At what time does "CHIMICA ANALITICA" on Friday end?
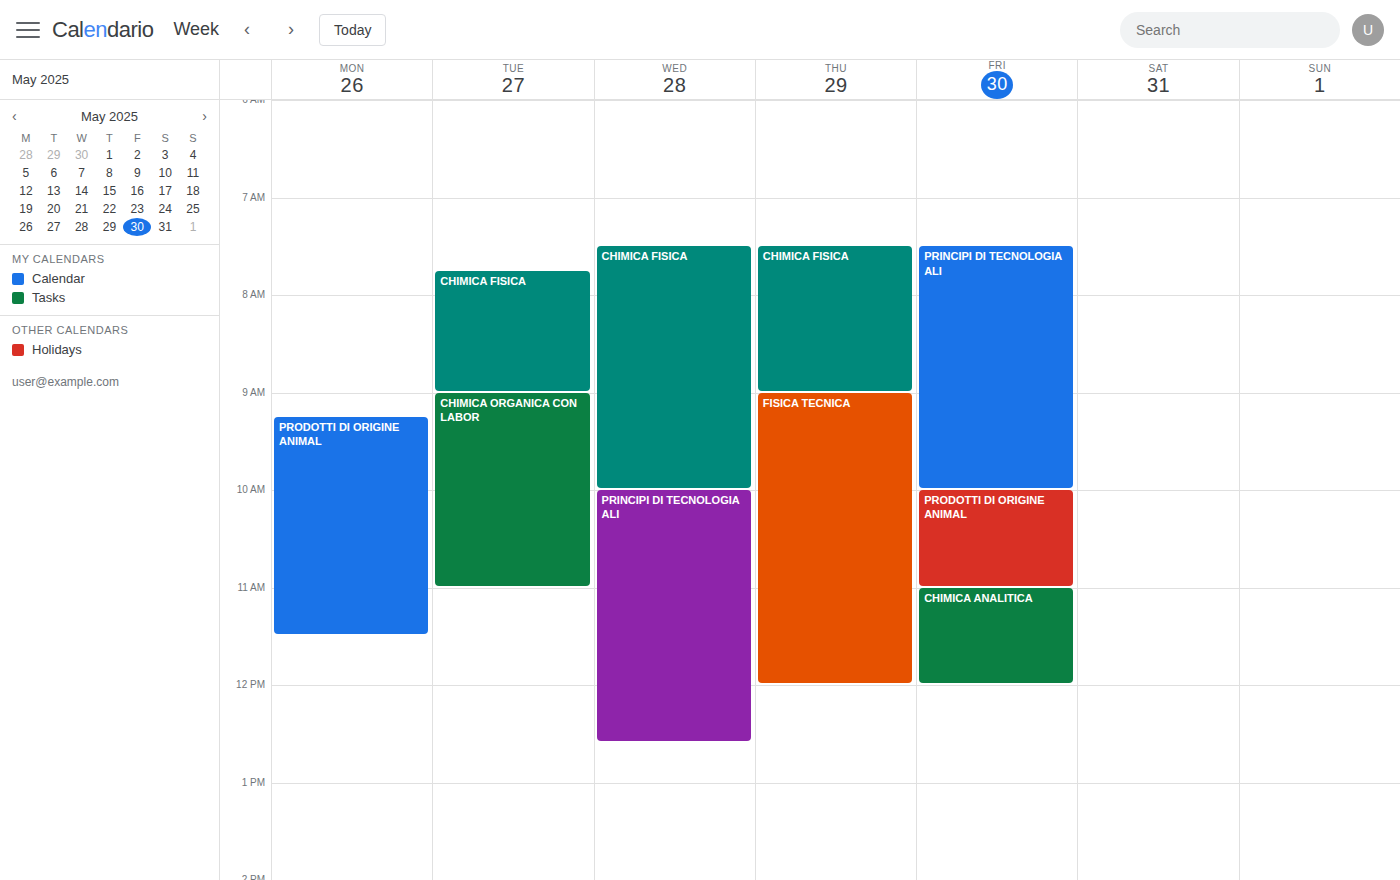
12:00 PM